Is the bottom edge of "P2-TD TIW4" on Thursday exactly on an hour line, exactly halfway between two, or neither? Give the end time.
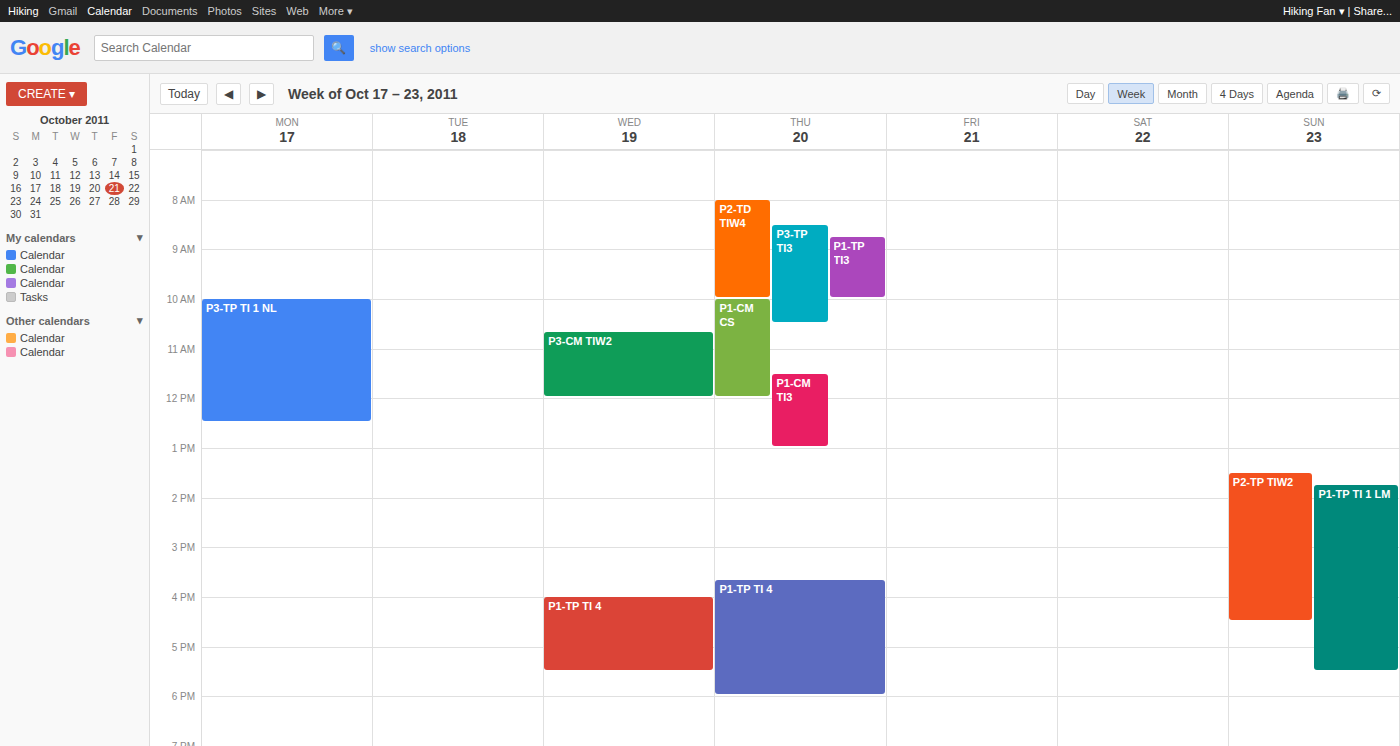
10:00 AM -- exactly on the 10 AM line.